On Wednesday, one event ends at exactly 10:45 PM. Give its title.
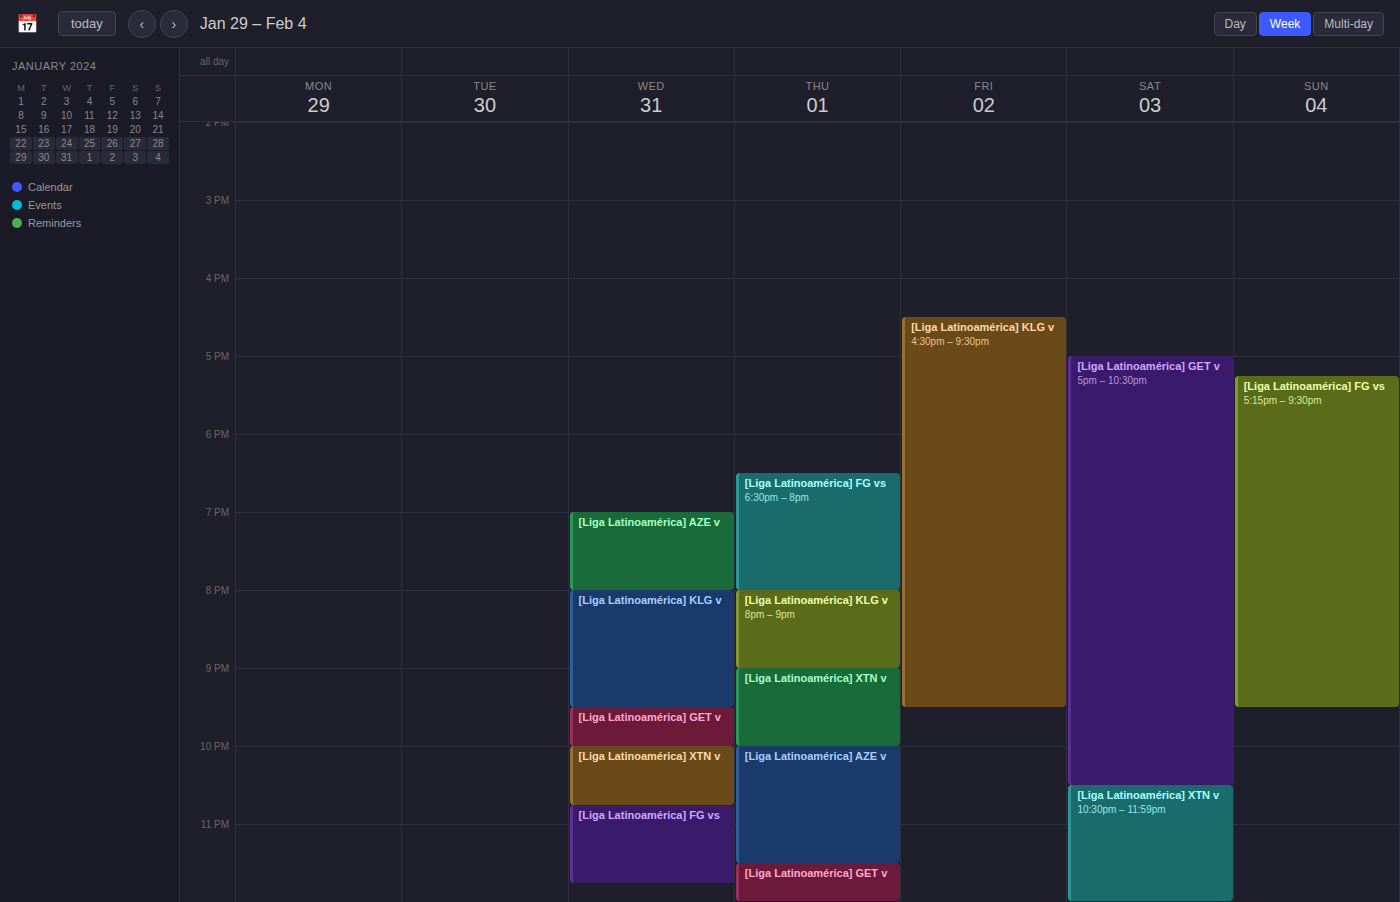
"[Liga Latinoamérica] XTN v"